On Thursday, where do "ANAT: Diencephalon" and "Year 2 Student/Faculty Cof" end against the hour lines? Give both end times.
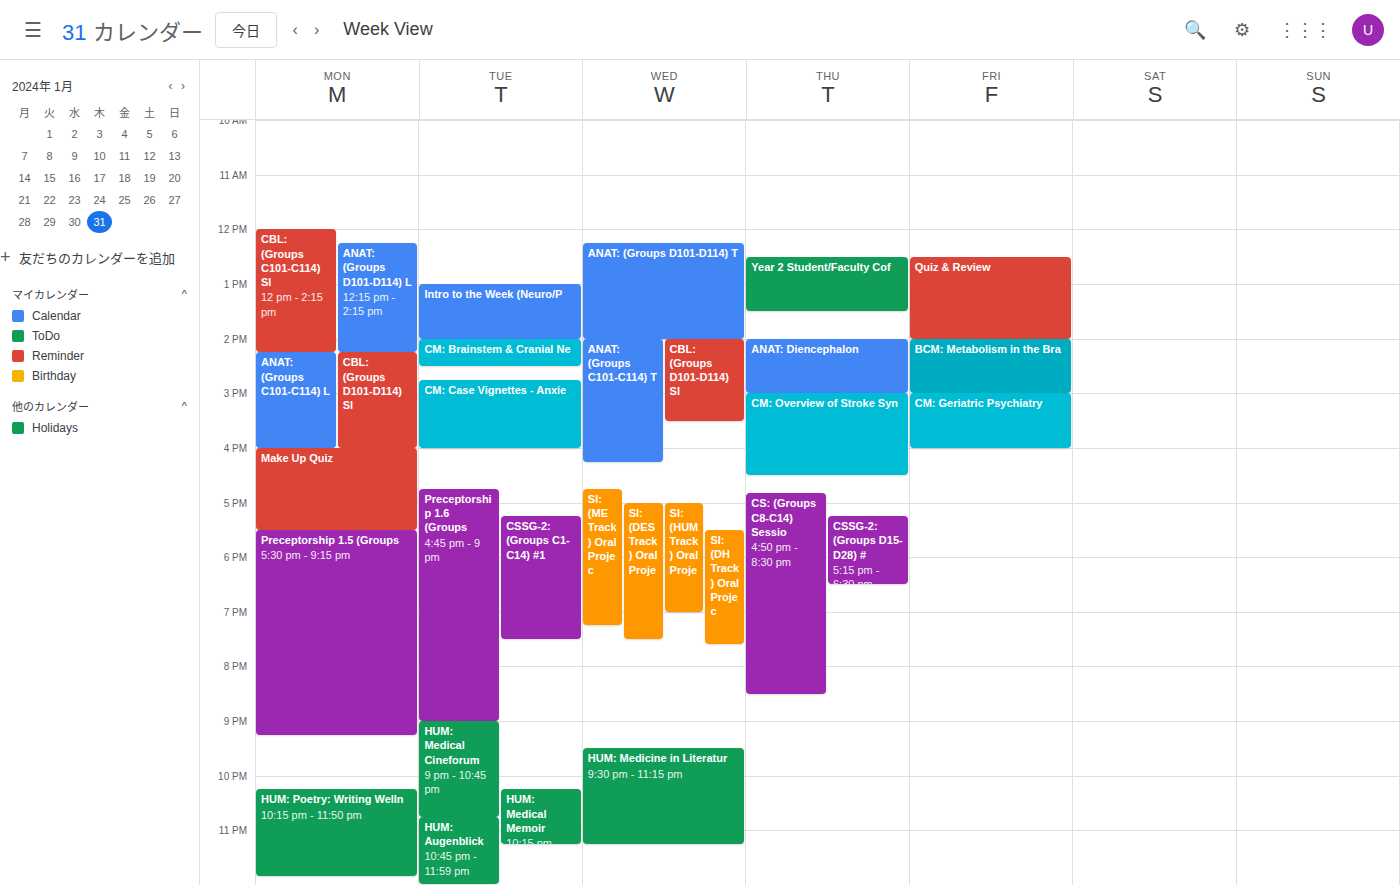
"ANAT: Diencephalon": 15:00, exactly on the 15:00 line. "Year 2 Student/Faculty Cof": 13:30, halfway between the 13:00 and 14:00 lines.